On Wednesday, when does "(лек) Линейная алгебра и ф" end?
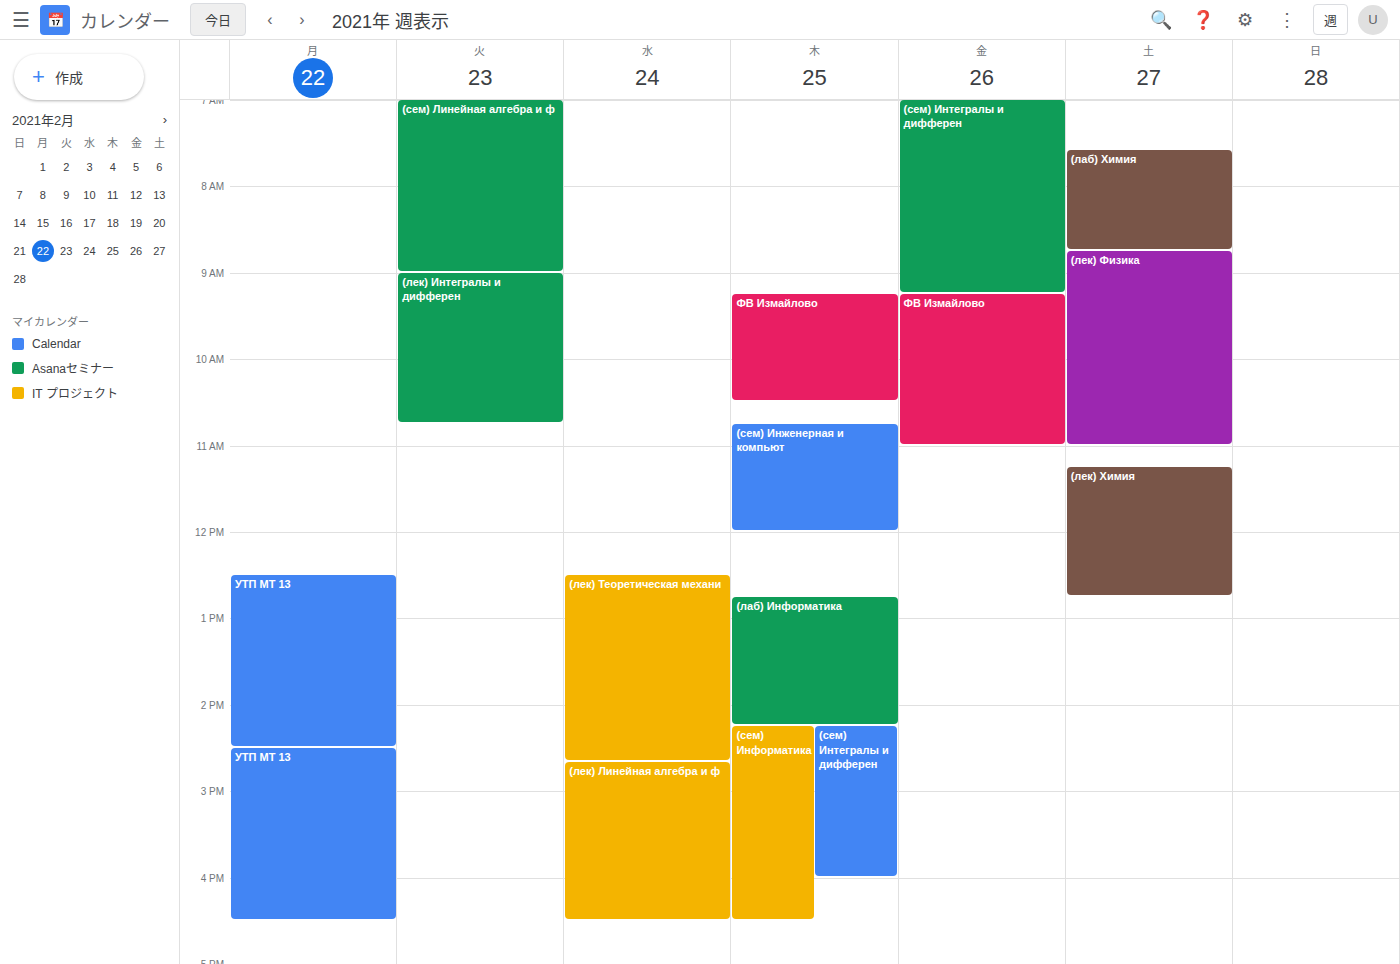
4:30 PM